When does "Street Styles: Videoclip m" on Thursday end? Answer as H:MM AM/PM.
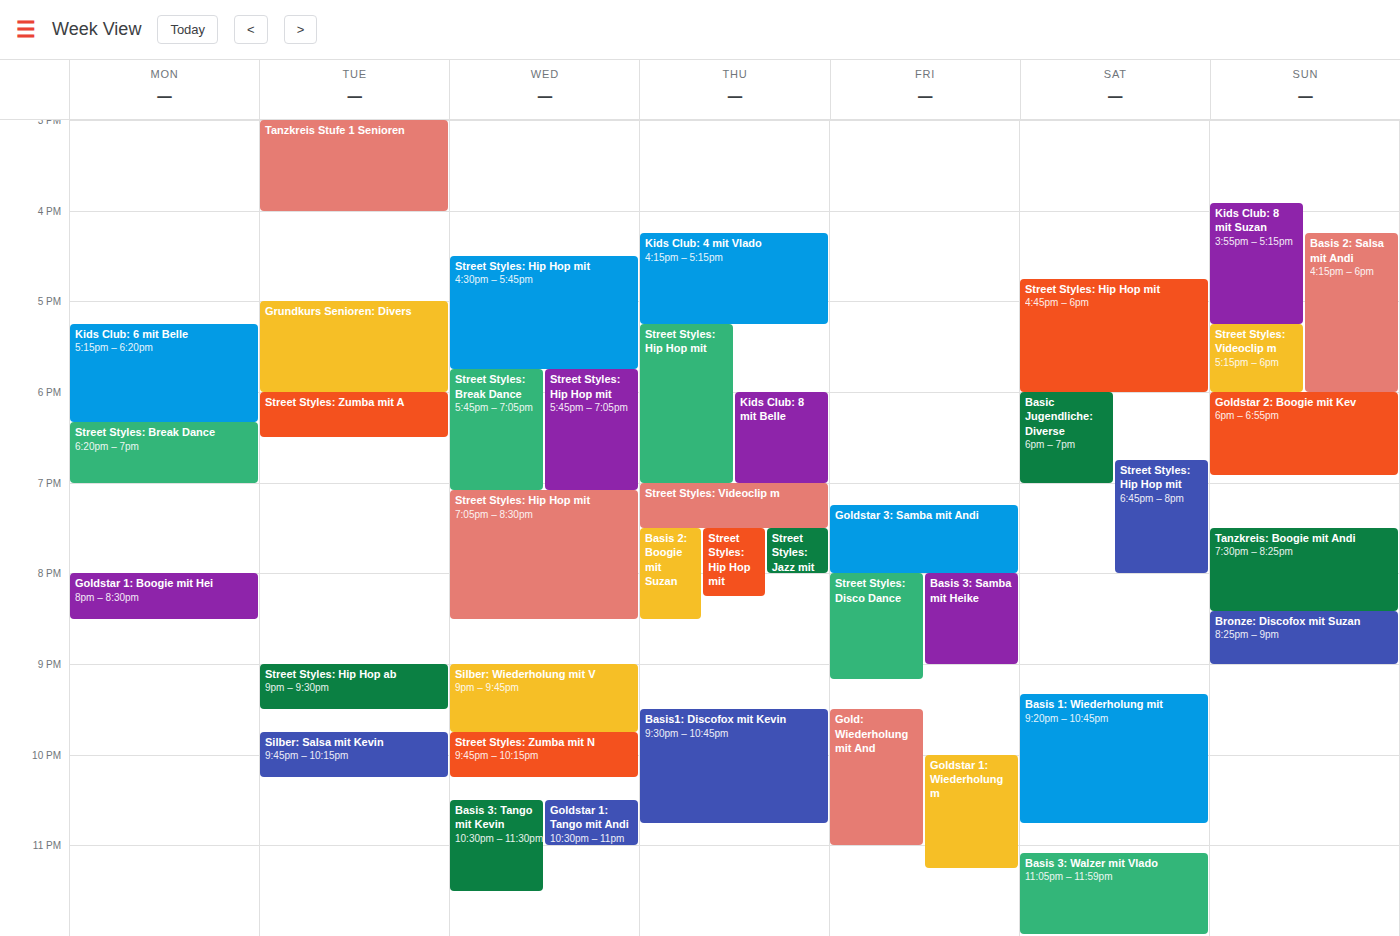
7:30 PM